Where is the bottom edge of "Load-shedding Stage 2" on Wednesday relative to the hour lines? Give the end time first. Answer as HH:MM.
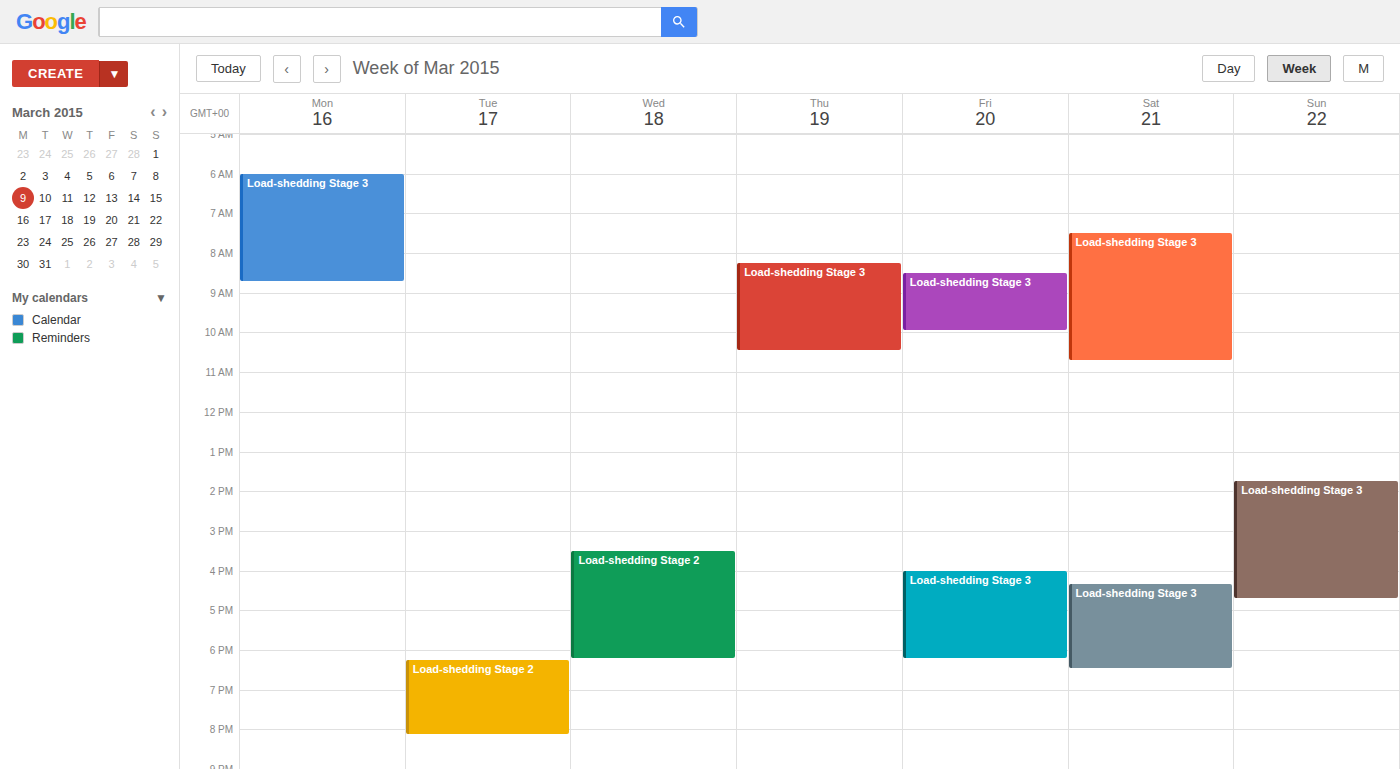
18:15 -- neither: a quarter of the way from the 18:00 line to the 19:00 line.